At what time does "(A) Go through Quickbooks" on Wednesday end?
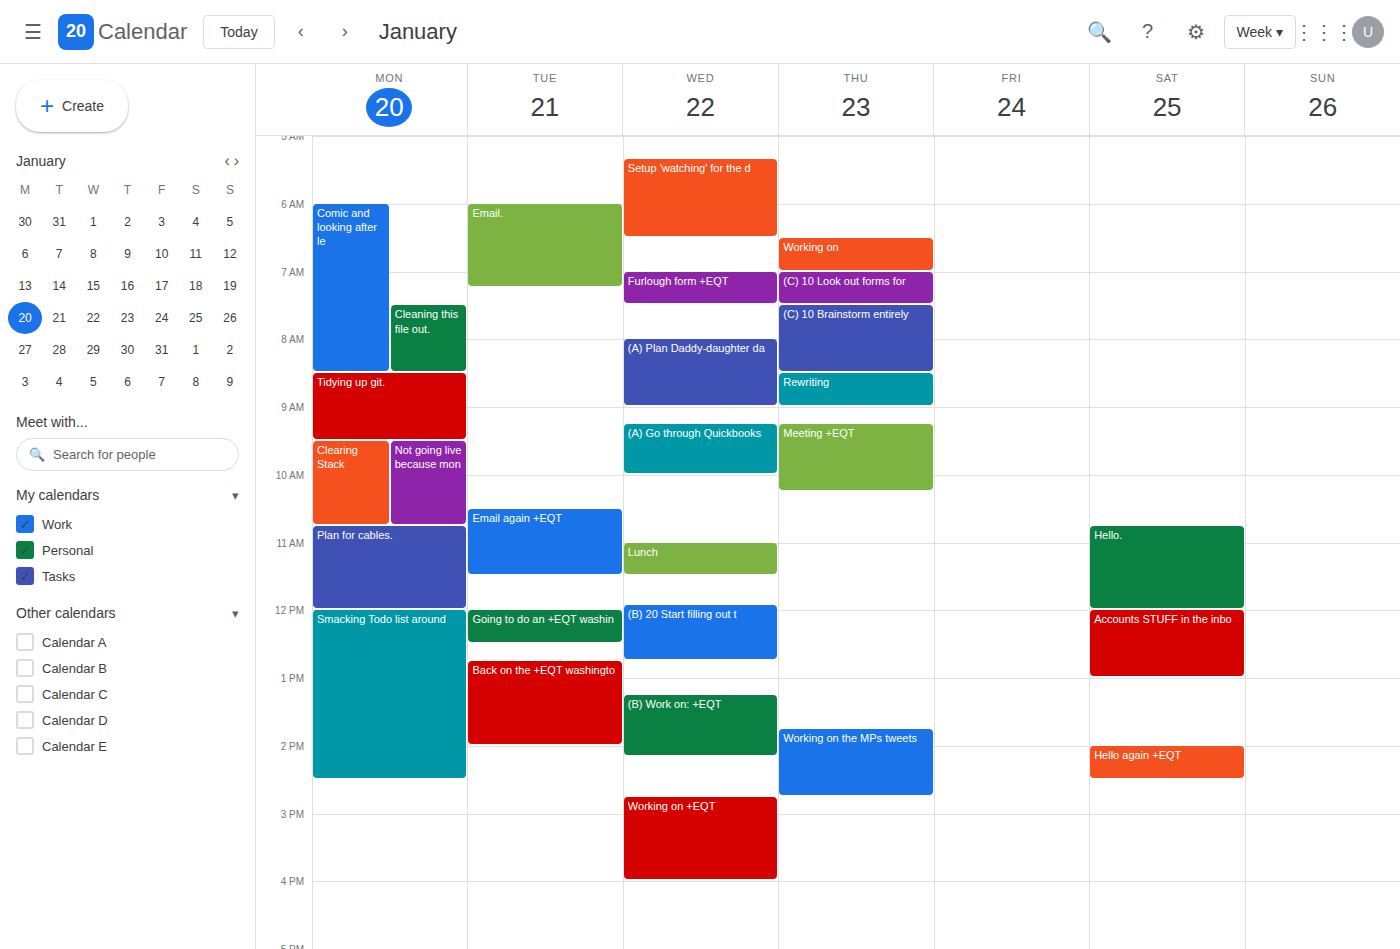
10:00 AM